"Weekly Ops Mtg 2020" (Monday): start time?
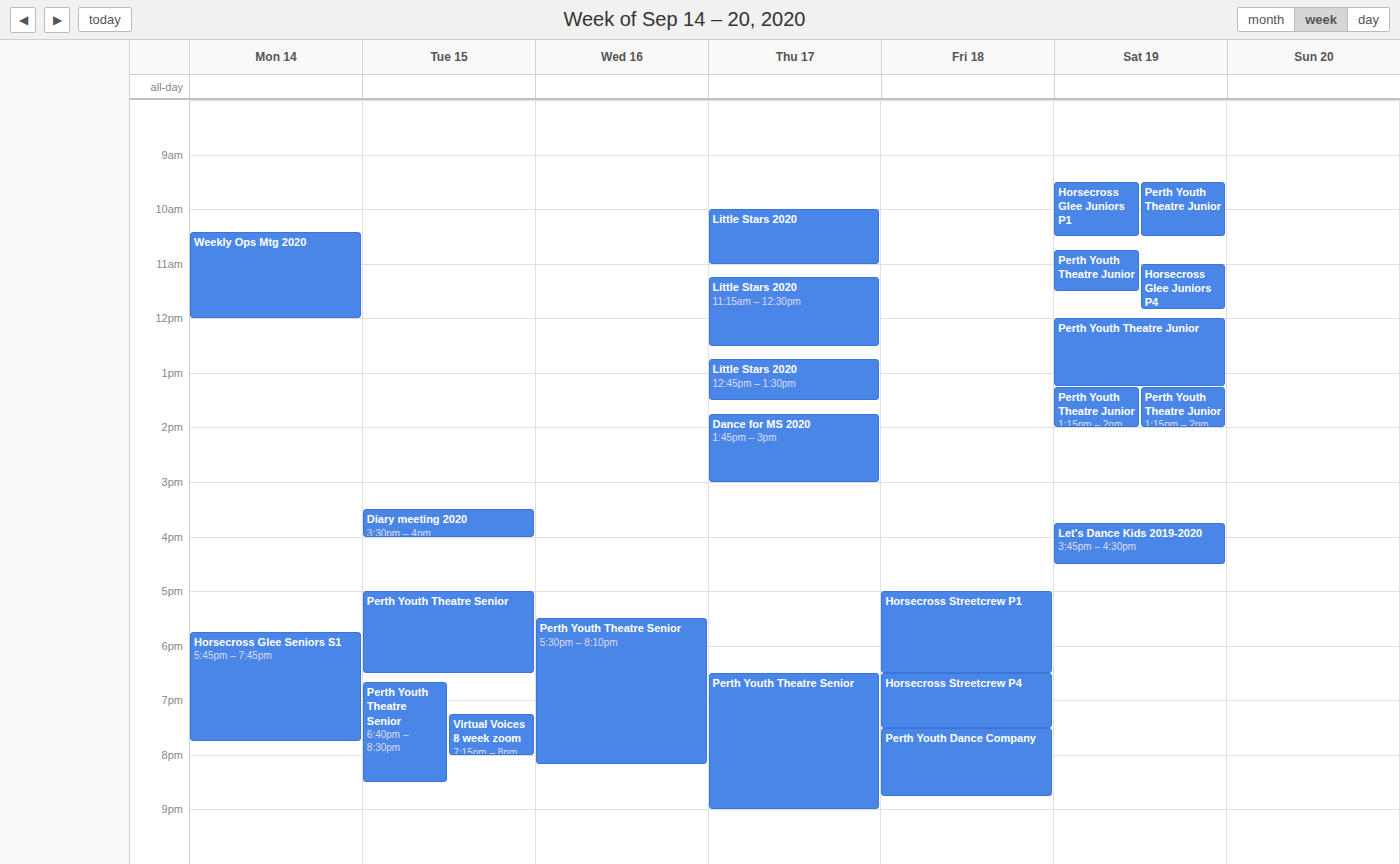
10:25 AM